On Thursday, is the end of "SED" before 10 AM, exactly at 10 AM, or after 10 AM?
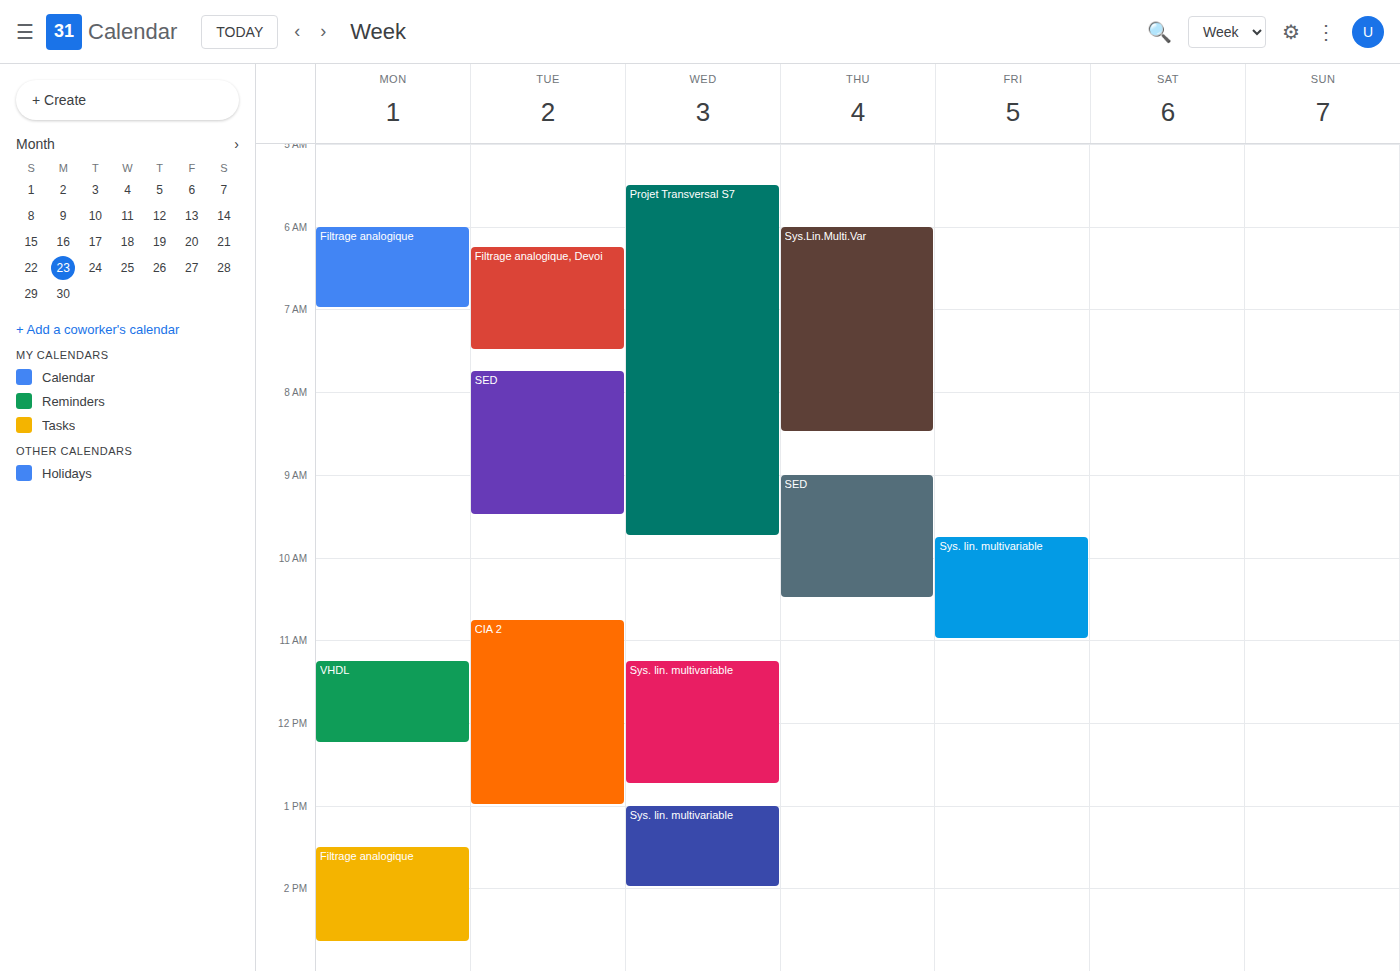
10:30 AM -- after 10 AM, 30 minutes below the 10 AM line.